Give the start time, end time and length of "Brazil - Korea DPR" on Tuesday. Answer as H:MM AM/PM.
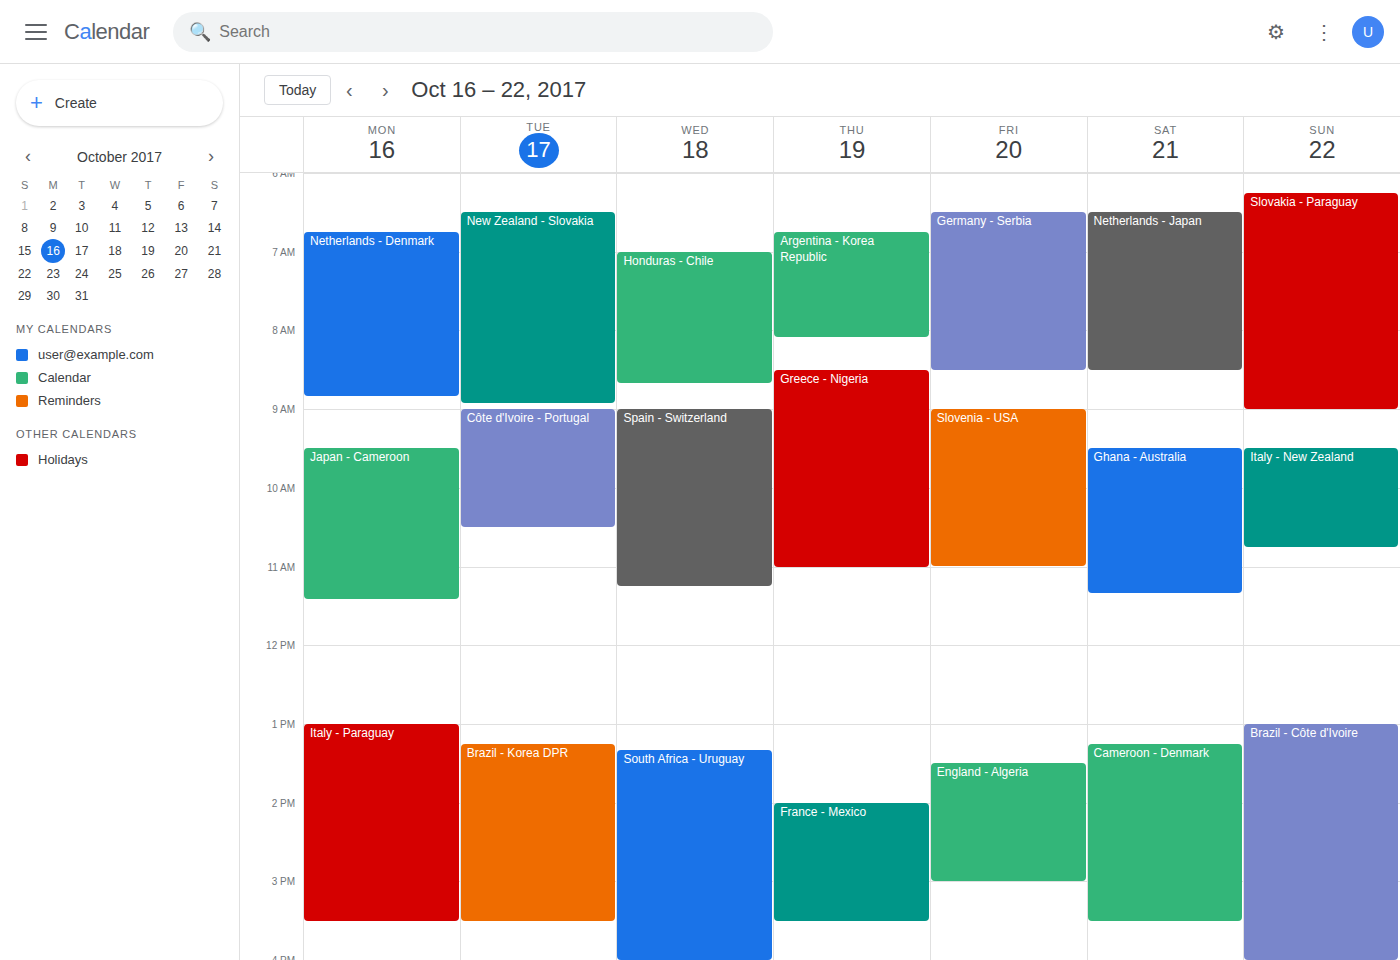
1:15 PM to 3:30 PM, 2 hours 15 minutes